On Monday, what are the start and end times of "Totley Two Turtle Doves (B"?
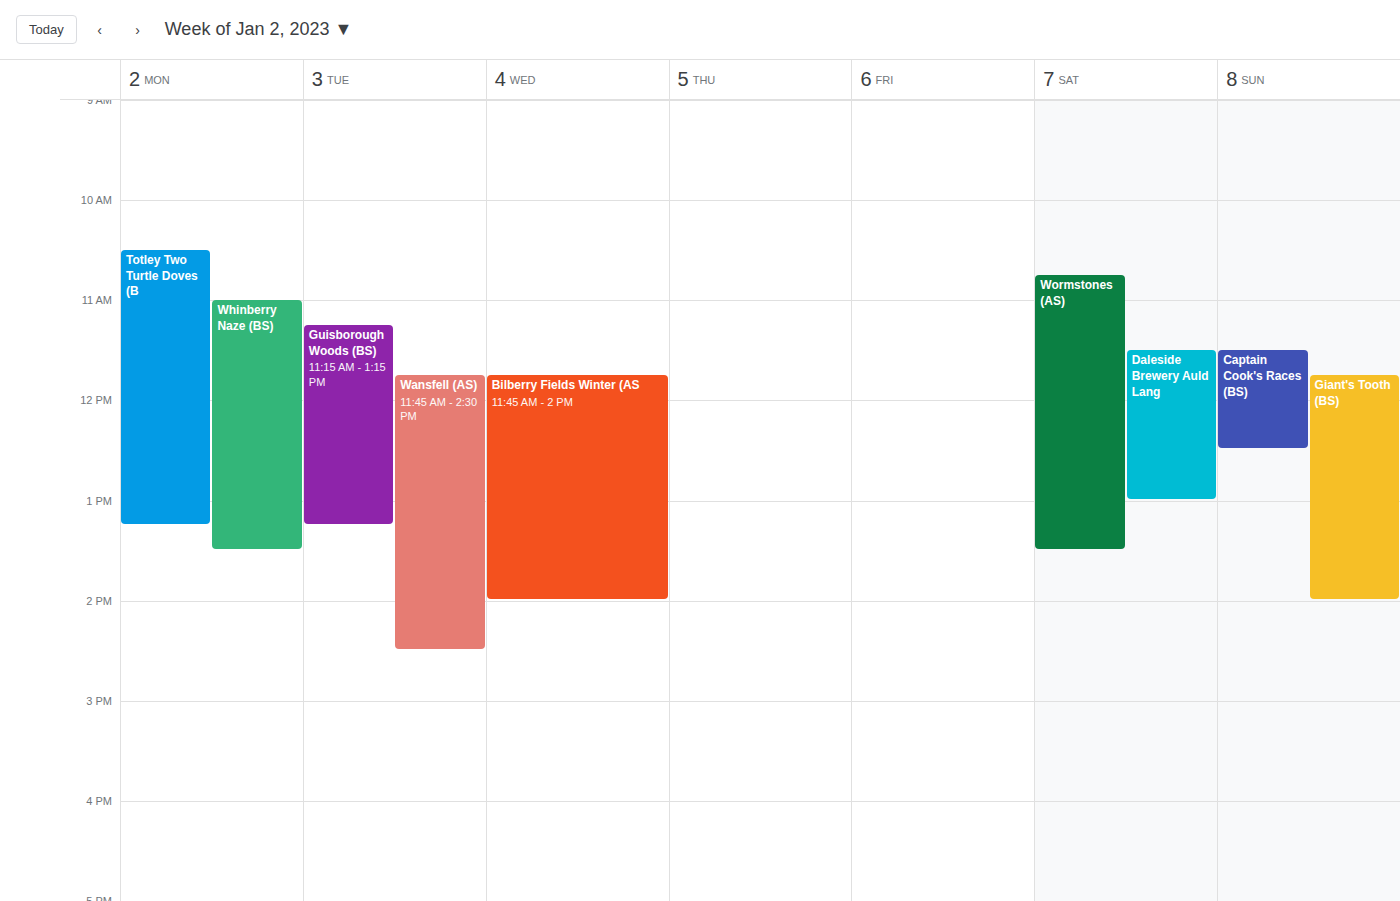
10:30 AM to 1:15 PM